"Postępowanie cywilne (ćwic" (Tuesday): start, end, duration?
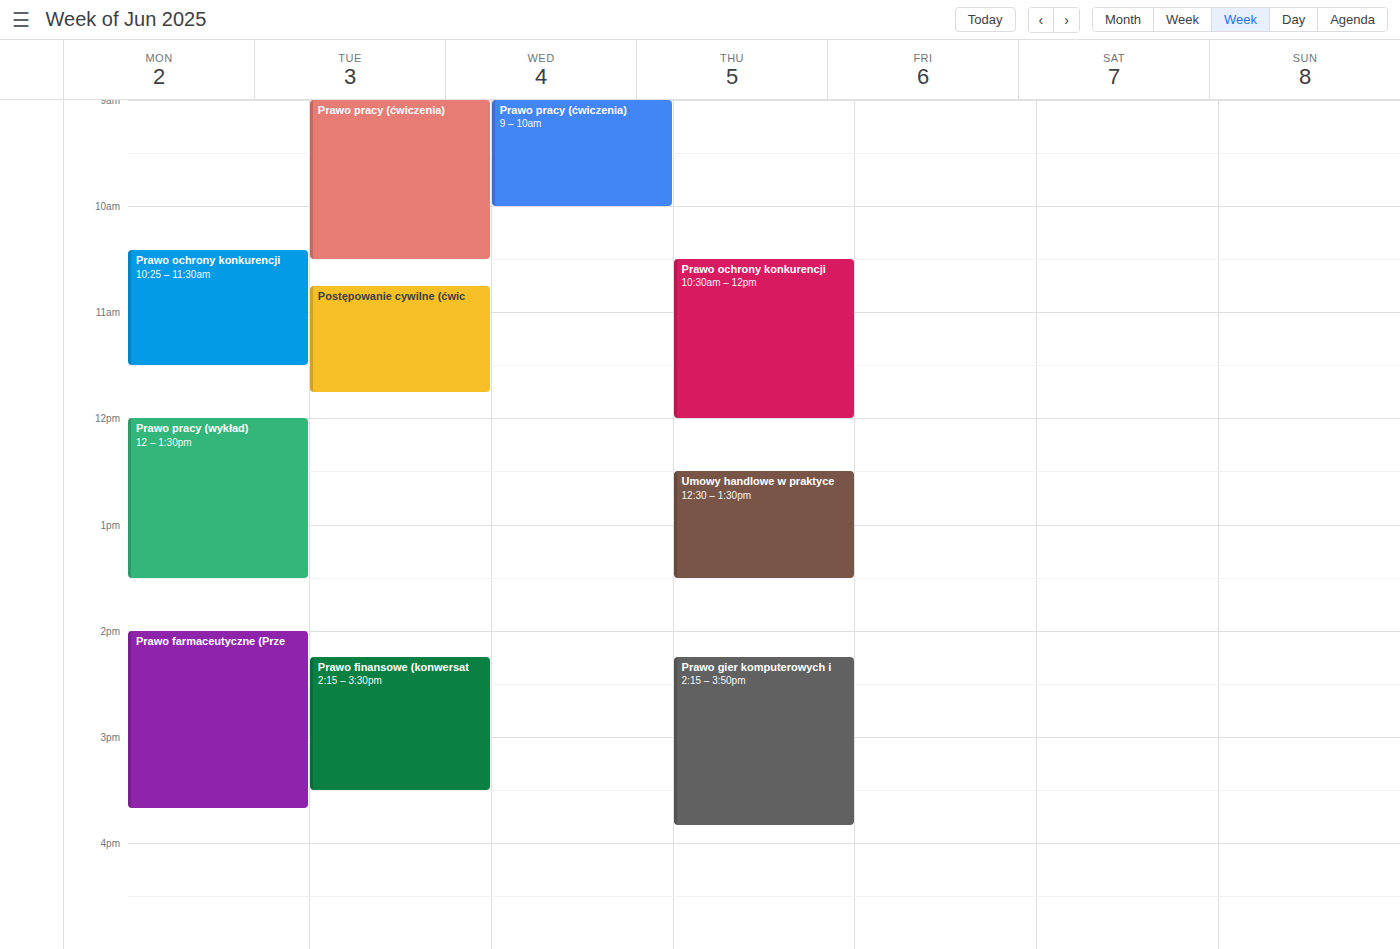
10:45 AM to 11:45 AM, 1 hour